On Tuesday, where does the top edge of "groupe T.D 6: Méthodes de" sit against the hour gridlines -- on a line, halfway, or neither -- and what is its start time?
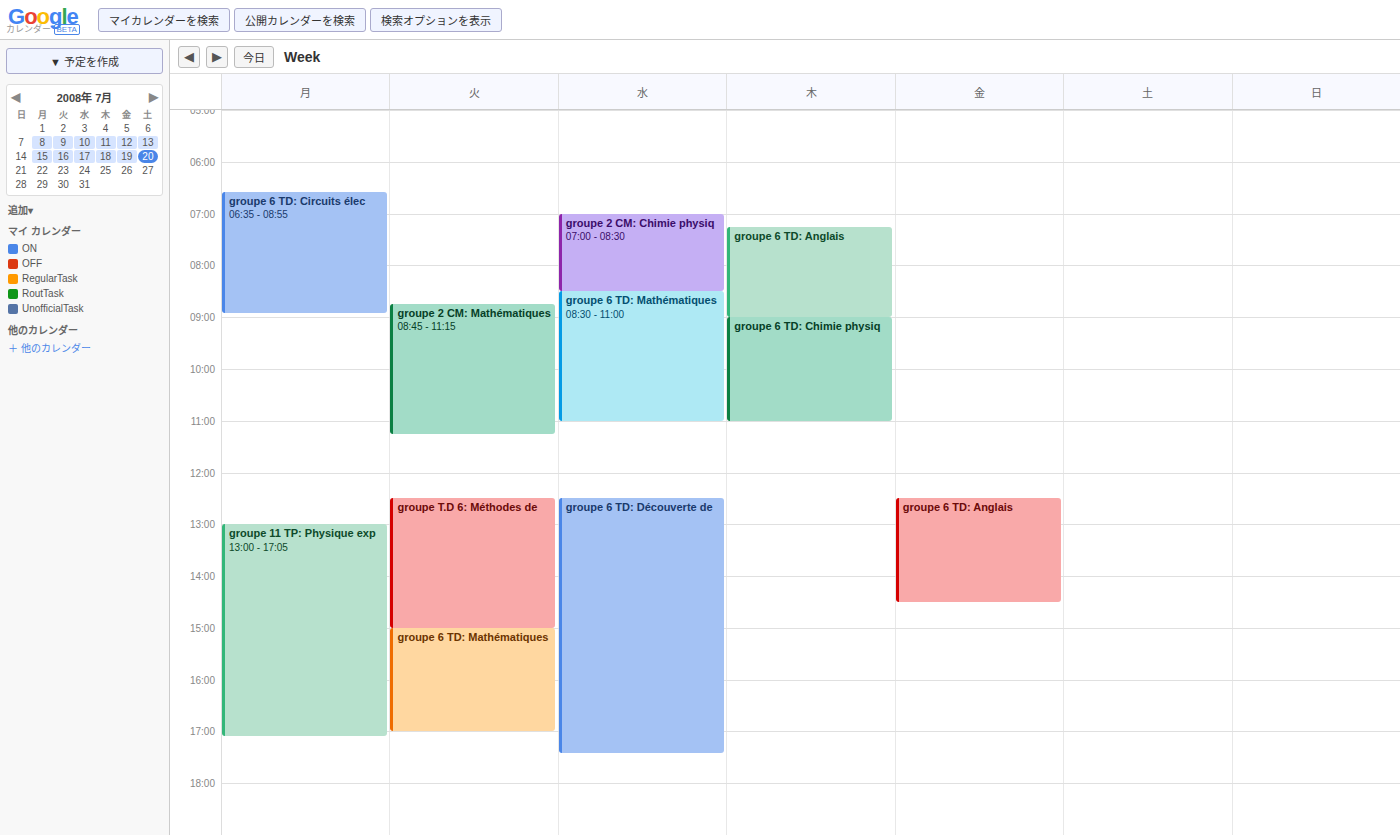
12:30 PM -- halfway between the 12 PM and 1 PM lines.